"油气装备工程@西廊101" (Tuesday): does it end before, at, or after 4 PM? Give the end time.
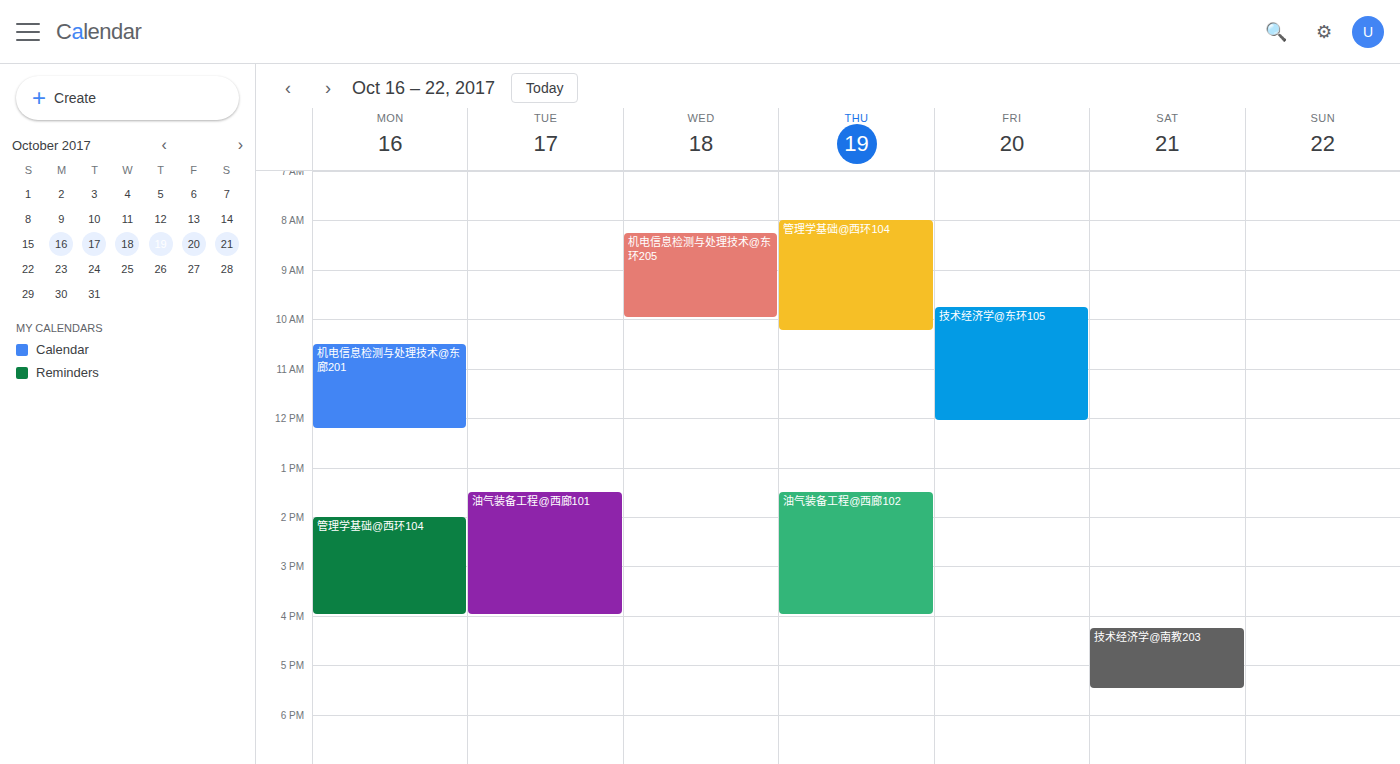
4:00 PM -- exactly at 4 PM, on the 4 PM line.